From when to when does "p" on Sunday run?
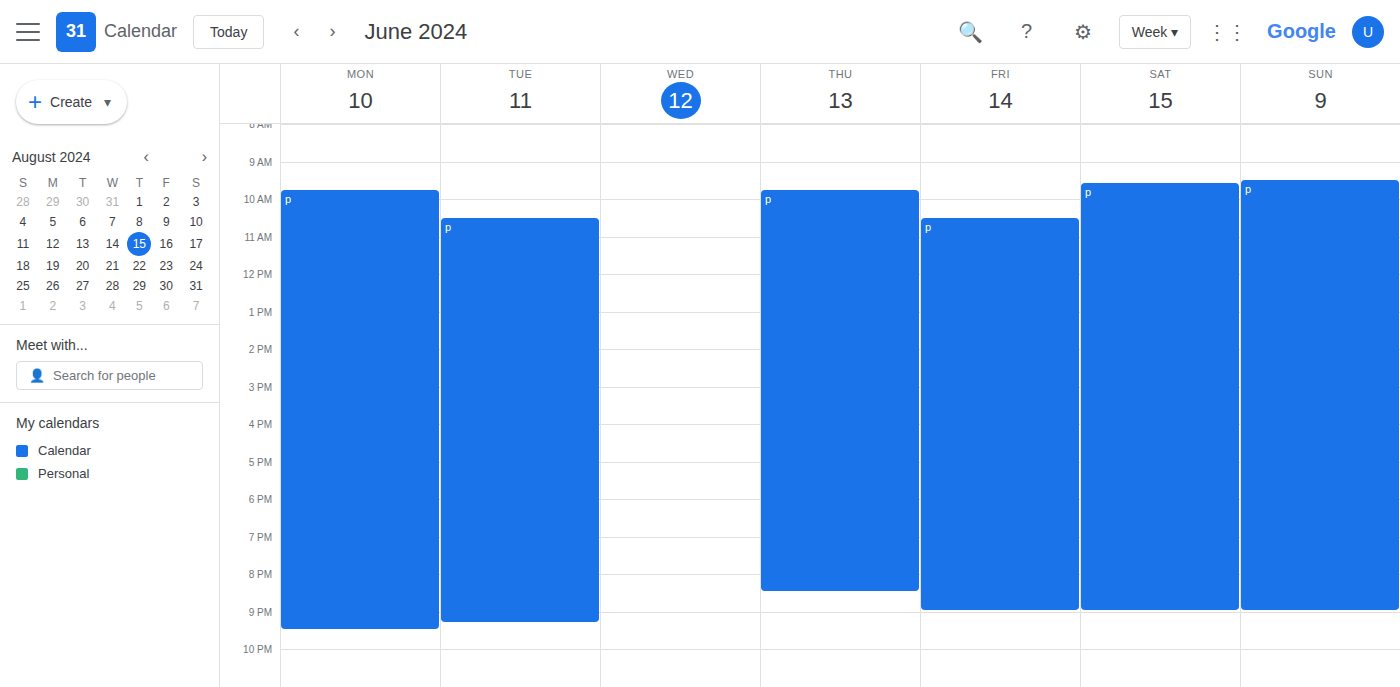
9:30 AM to 9:00 PM